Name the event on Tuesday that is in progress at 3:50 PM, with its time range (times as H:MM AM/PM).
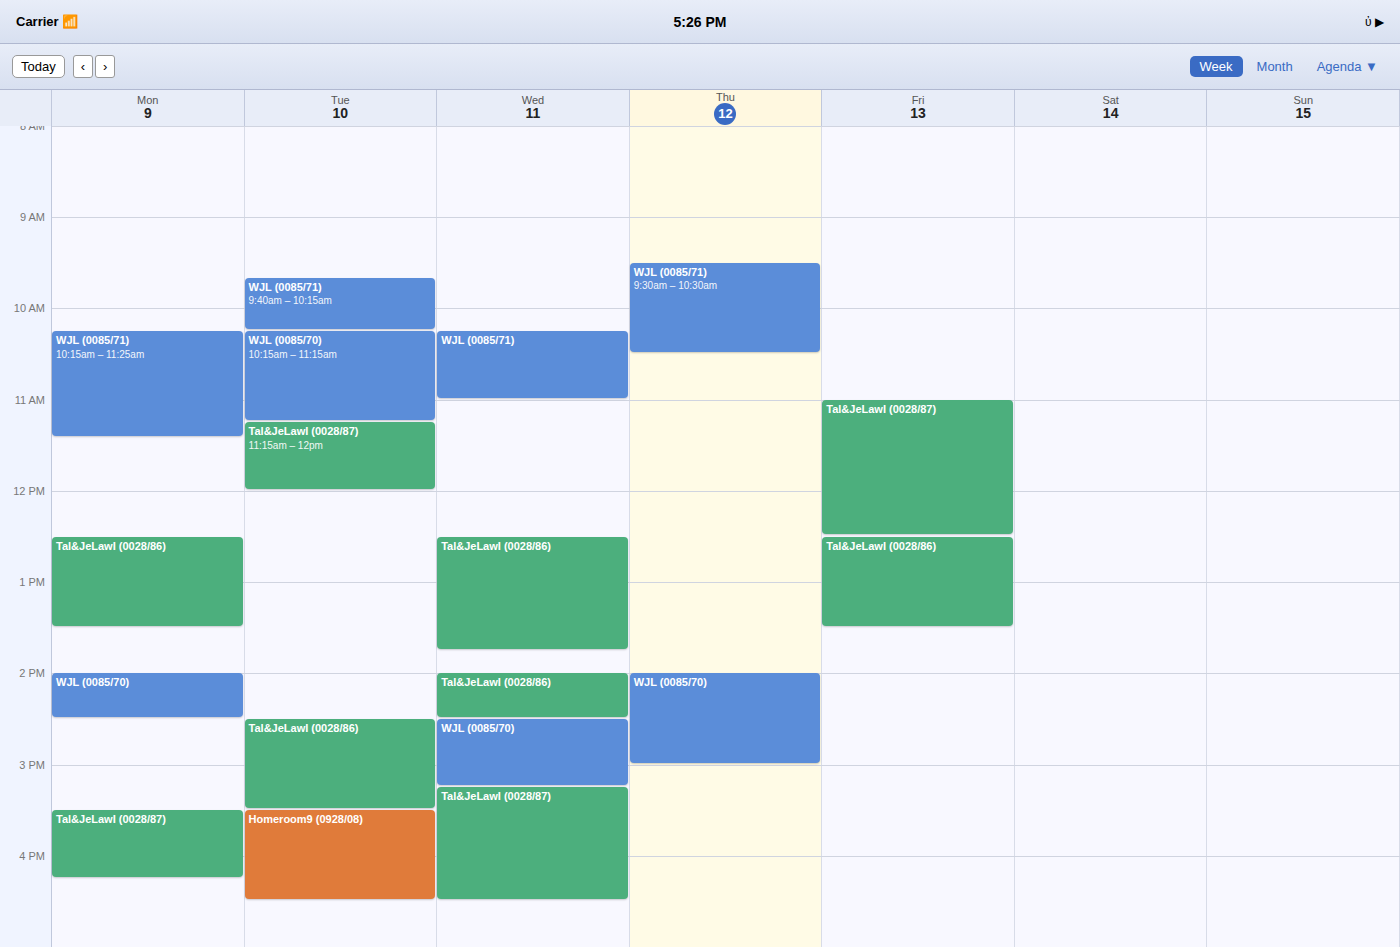
"Homeroom9 (0928/08)", 3:30 PM to 4:30 PM